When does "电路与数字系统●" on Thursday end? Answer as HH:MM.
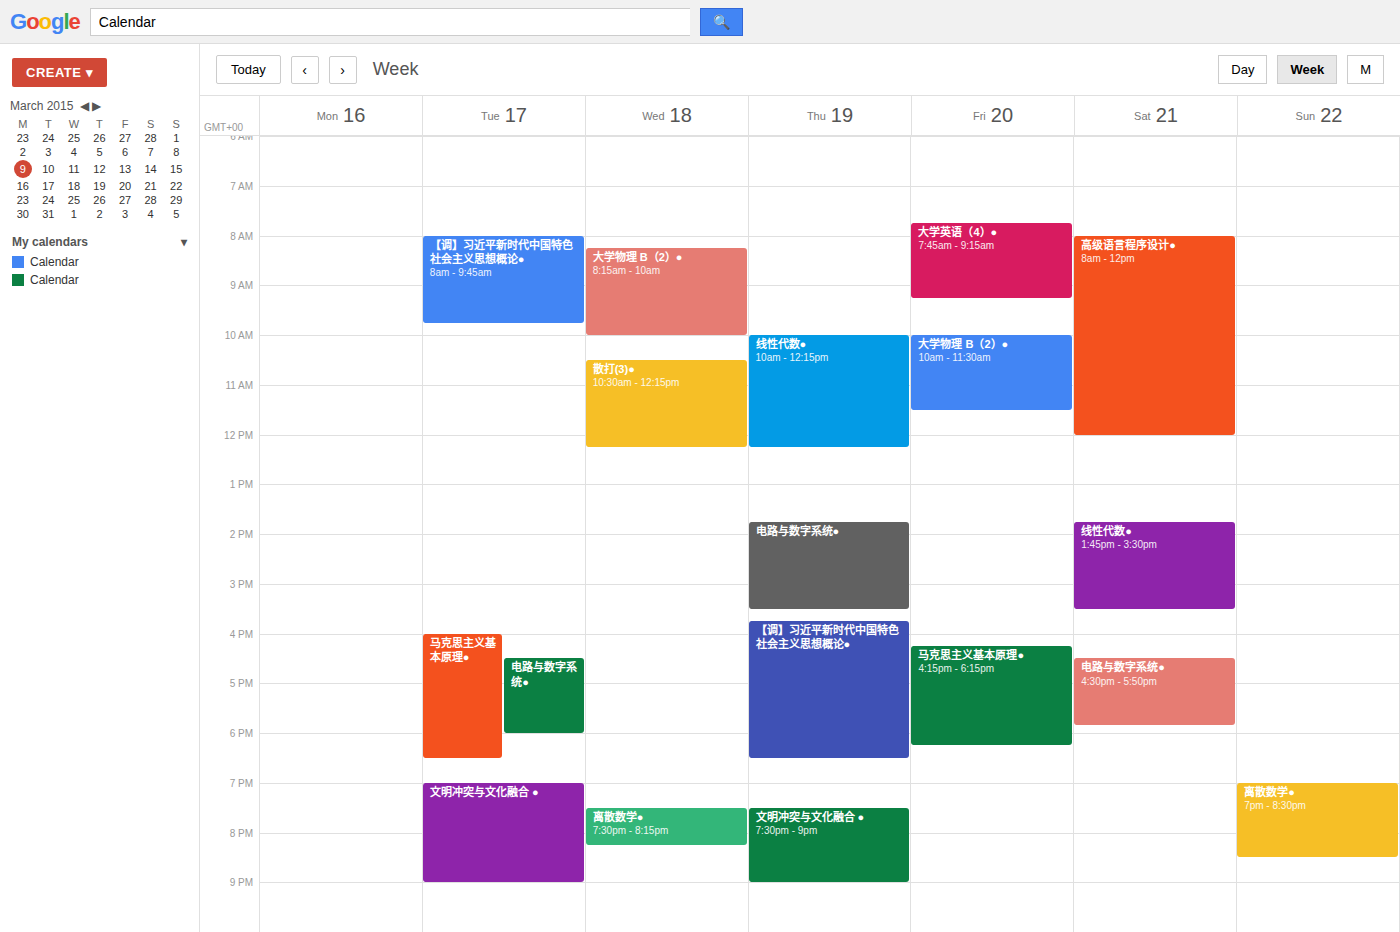
15:30